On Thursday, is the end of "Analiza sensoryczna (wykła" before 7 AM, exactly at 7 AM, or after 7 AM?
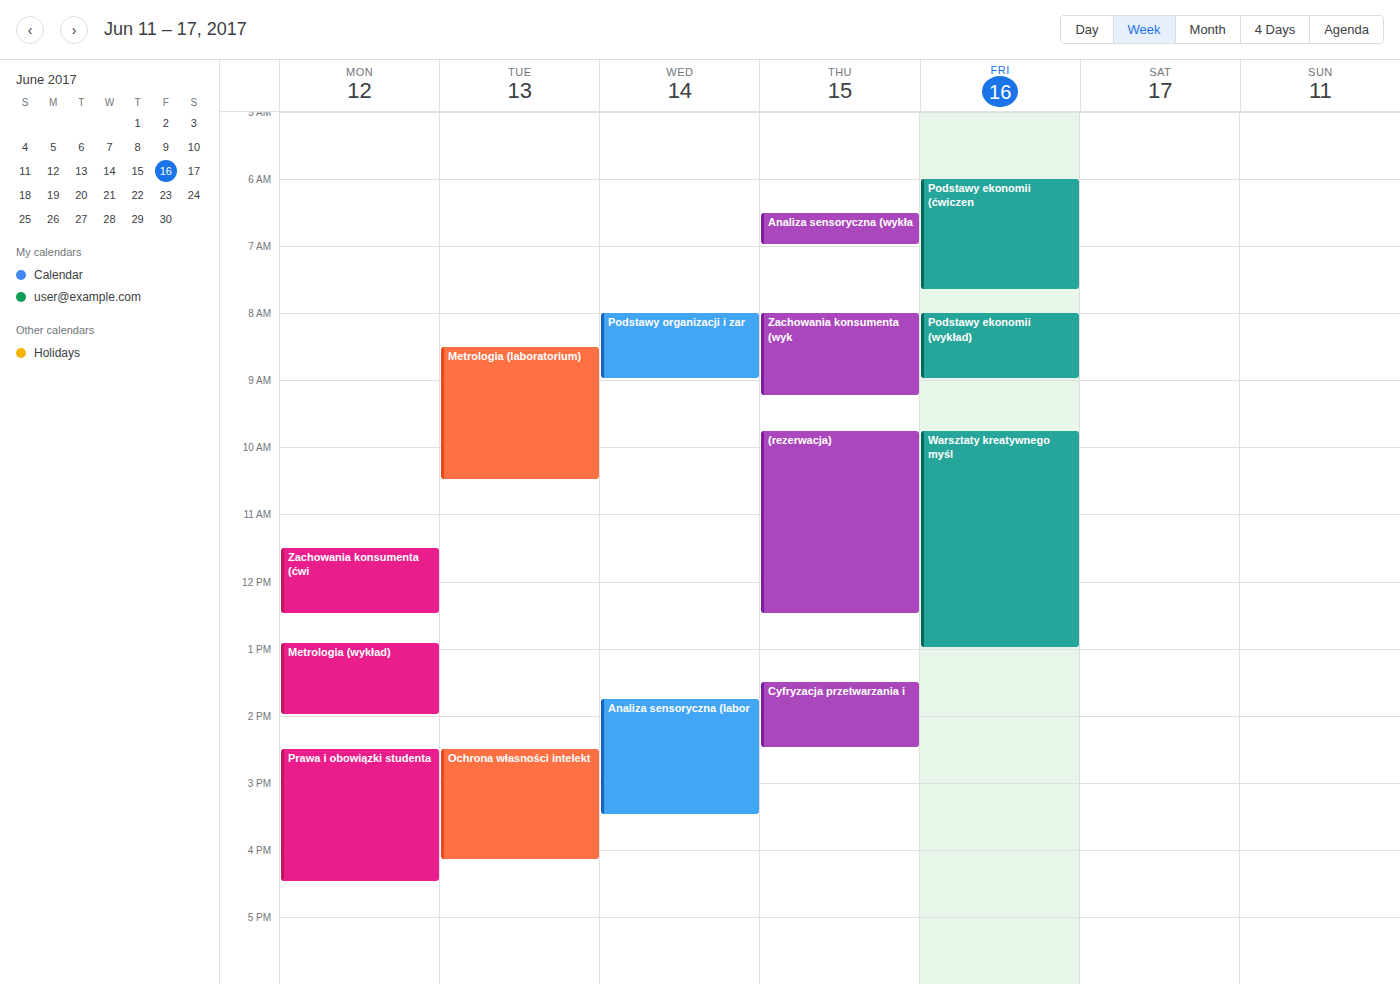
7:00 AM -- exactly at 7 AM, on the 7 AM line.